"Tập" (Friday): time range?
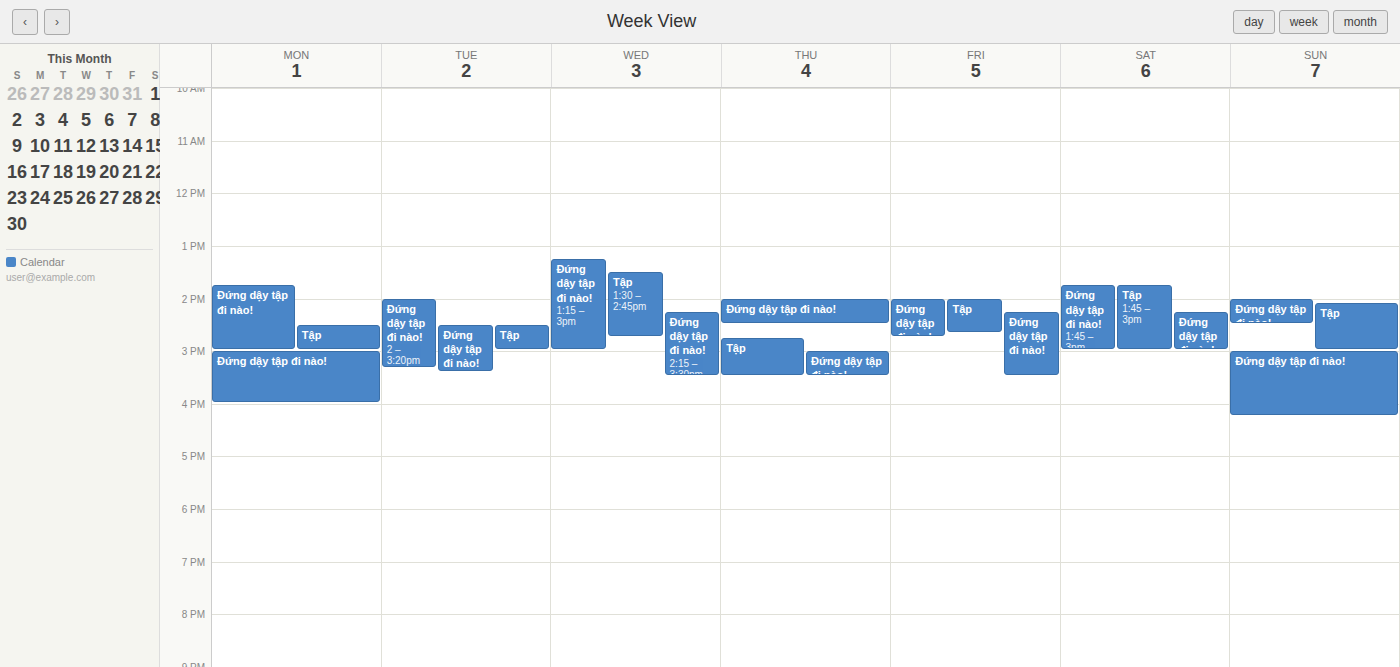
2:00 PM to 2:40 PM